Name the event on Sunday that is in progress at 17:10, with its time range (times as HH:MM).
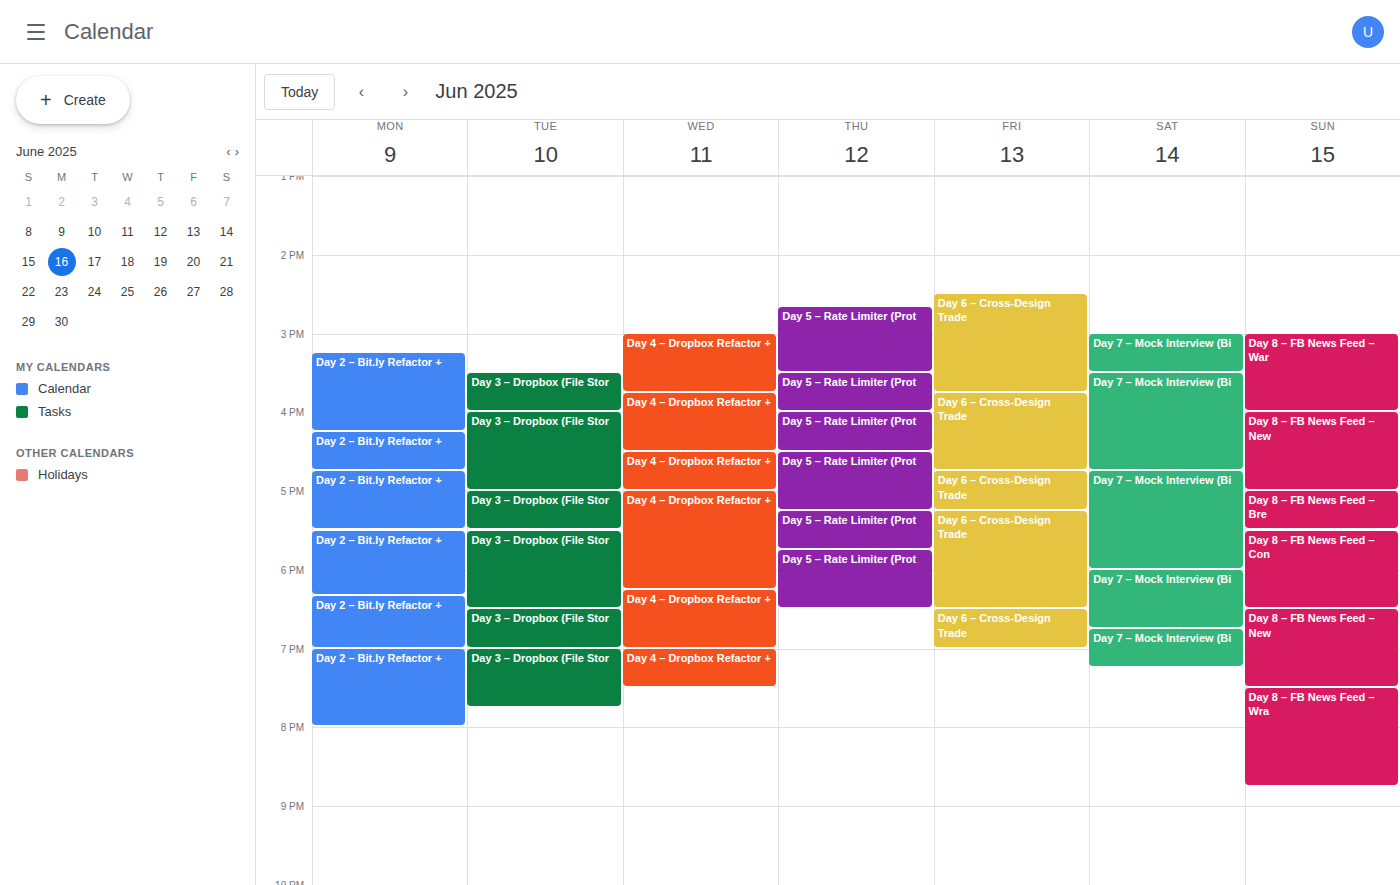
"Day 8 – FB News Feed – Bre", 17:00 to 17:30